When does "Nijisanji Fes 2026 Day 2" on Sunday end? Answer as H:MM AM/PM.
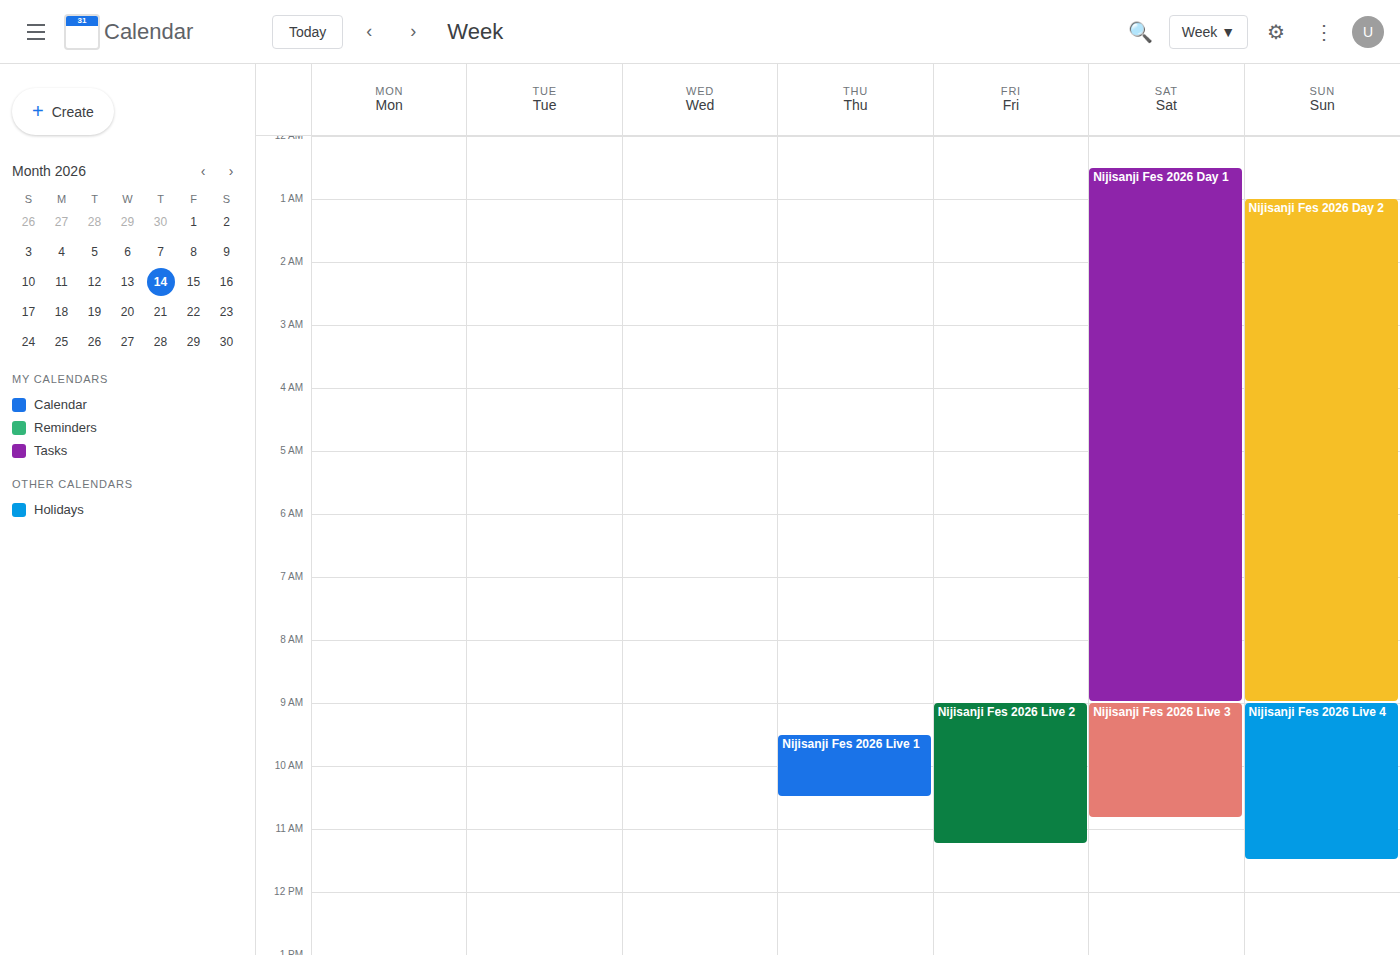
9:00 AM